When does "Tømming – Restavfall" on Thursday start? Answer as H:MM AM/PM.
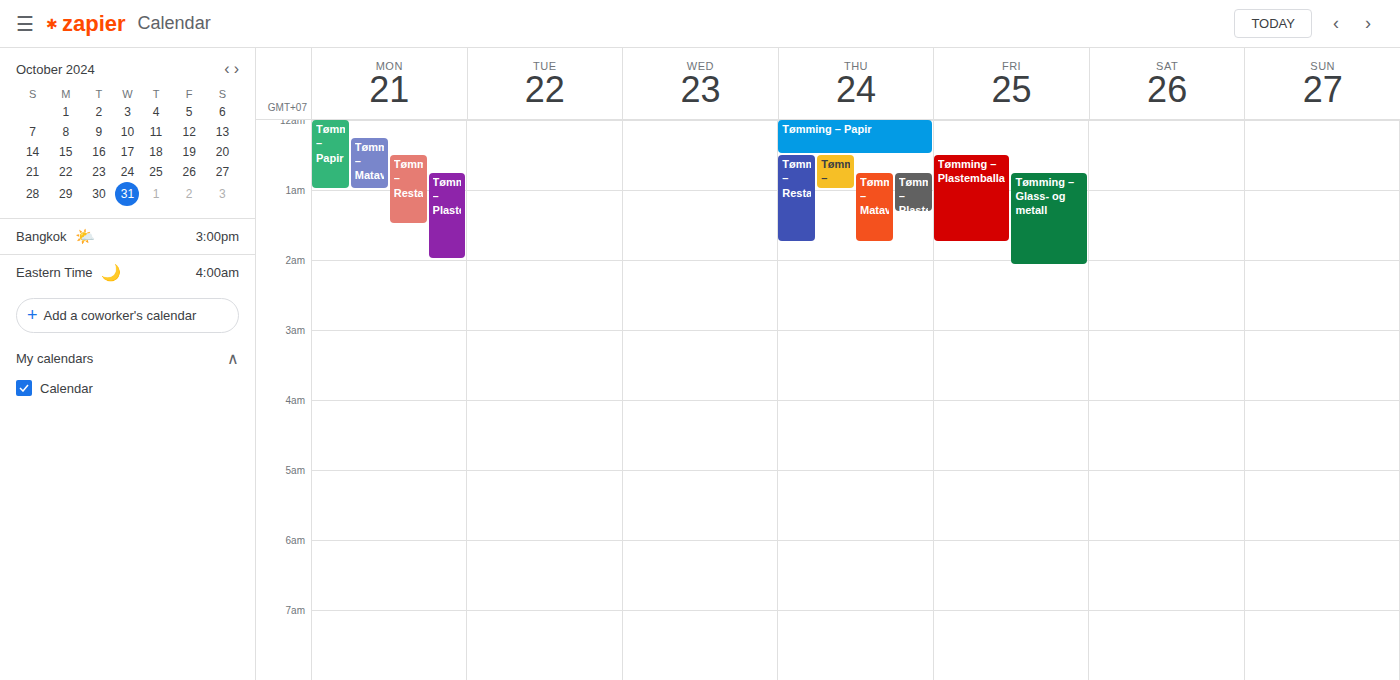
12:30 AM